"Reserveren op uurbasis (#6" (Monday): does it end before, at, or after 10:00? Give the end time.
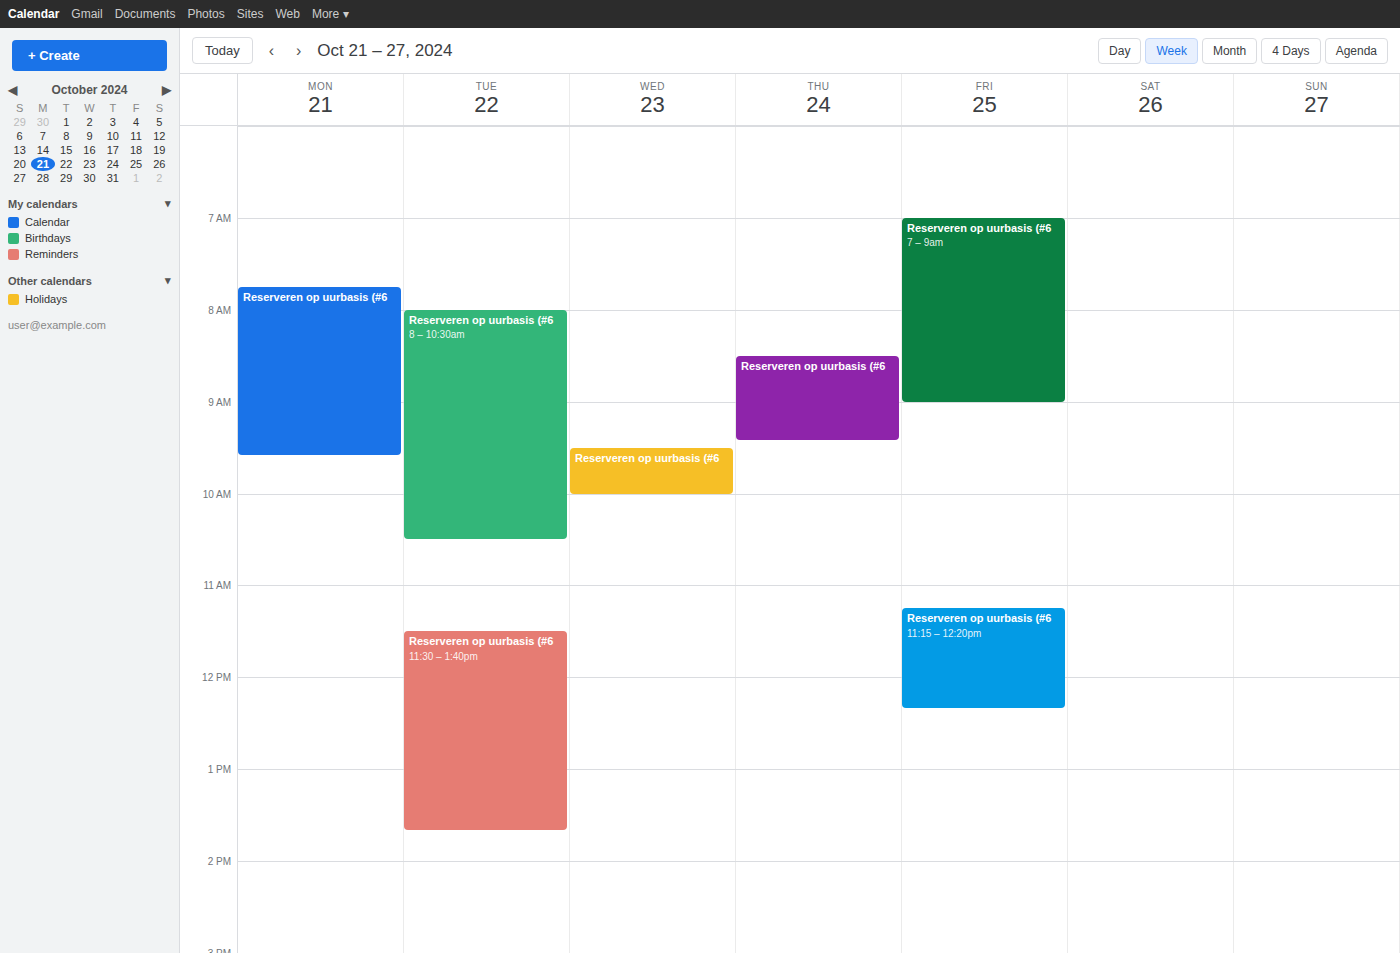
09:35 -- before 10:00, 25 minutes above the 10:00 line.